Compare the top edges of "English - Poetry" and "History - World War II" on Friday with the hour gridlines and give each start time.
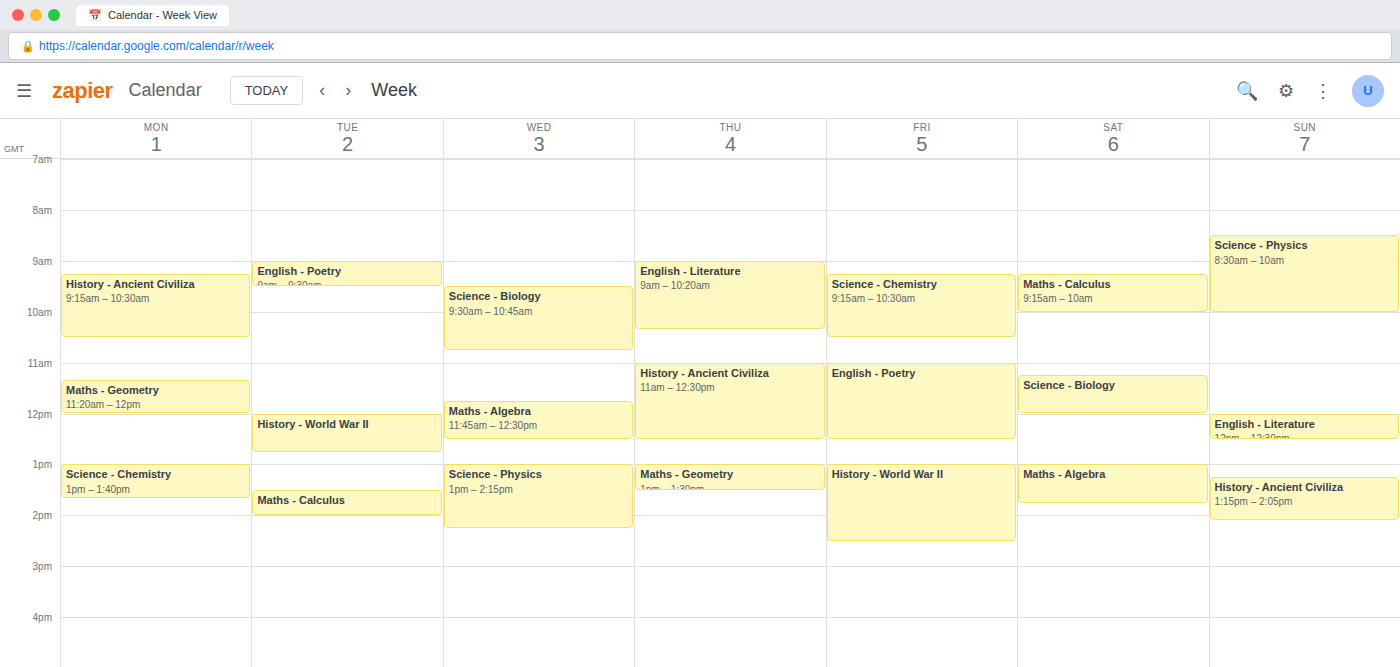
"English - Poetry": 11:00 AM, exactly on the 11 AM line. "History - World War II": 1:00 PM, exactly on the 1 PM line.